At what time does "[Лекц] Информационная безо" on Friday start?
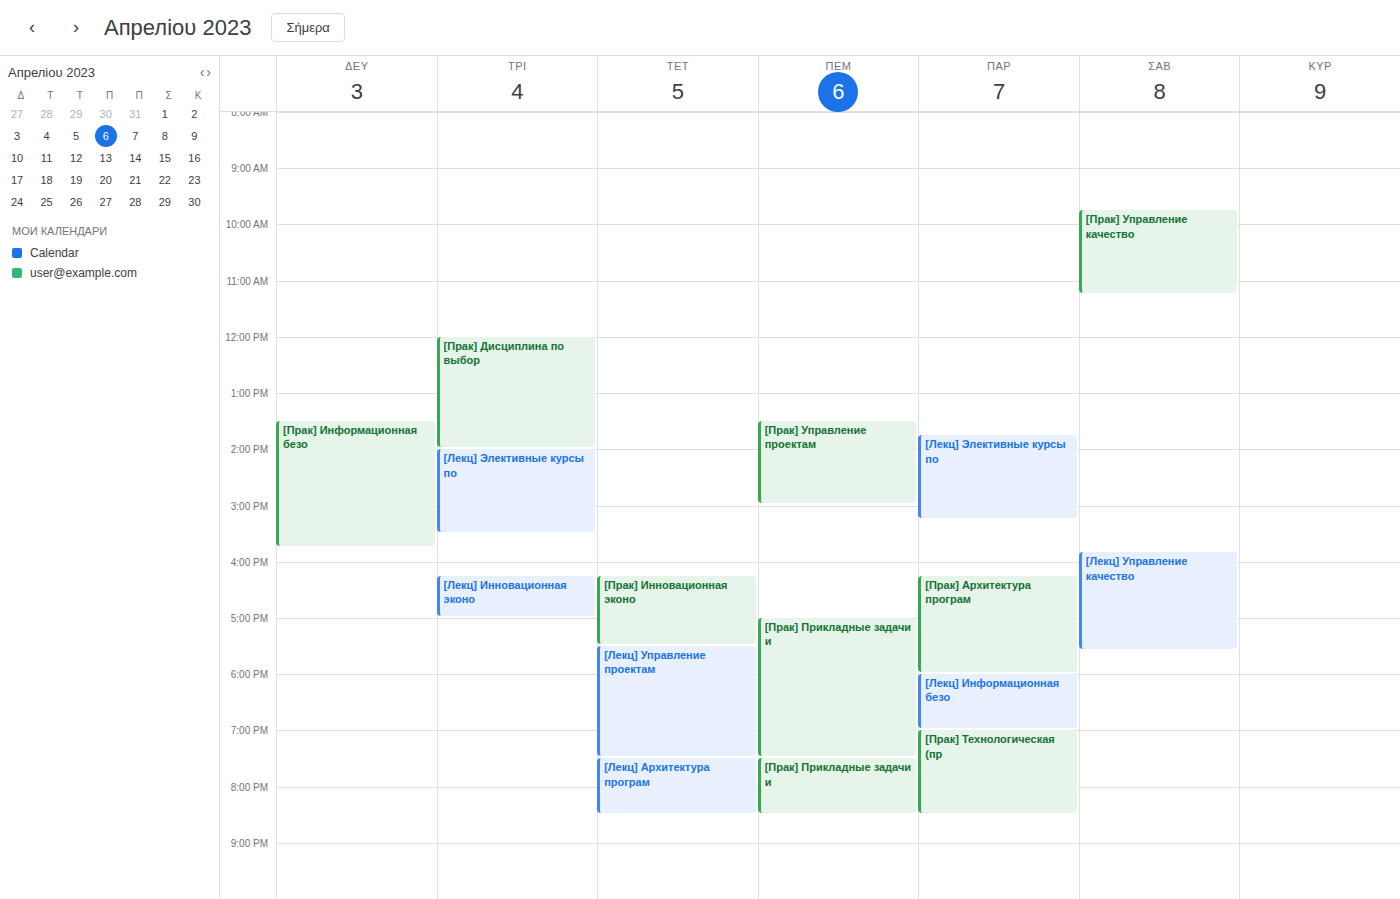
6:00 PM